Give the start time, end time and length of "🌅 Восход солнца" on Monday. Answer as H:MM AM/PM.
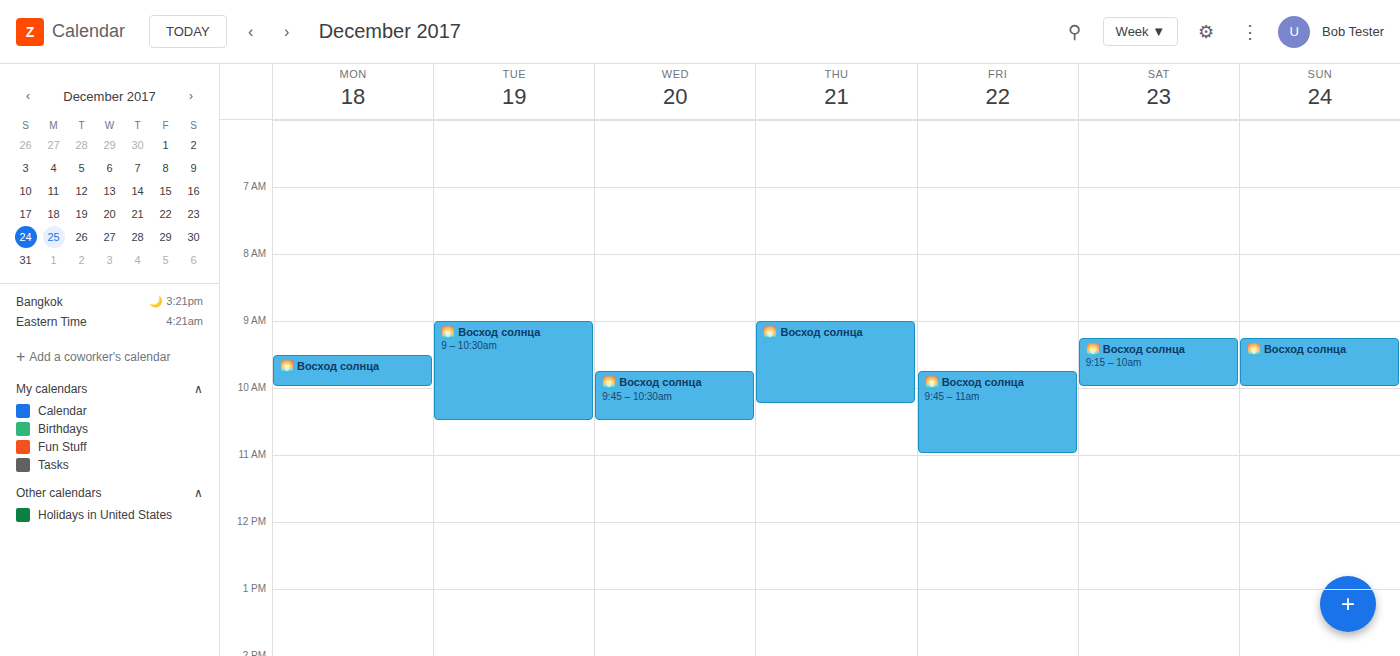
9:30 AM to 10:00 AM, 30 minutes